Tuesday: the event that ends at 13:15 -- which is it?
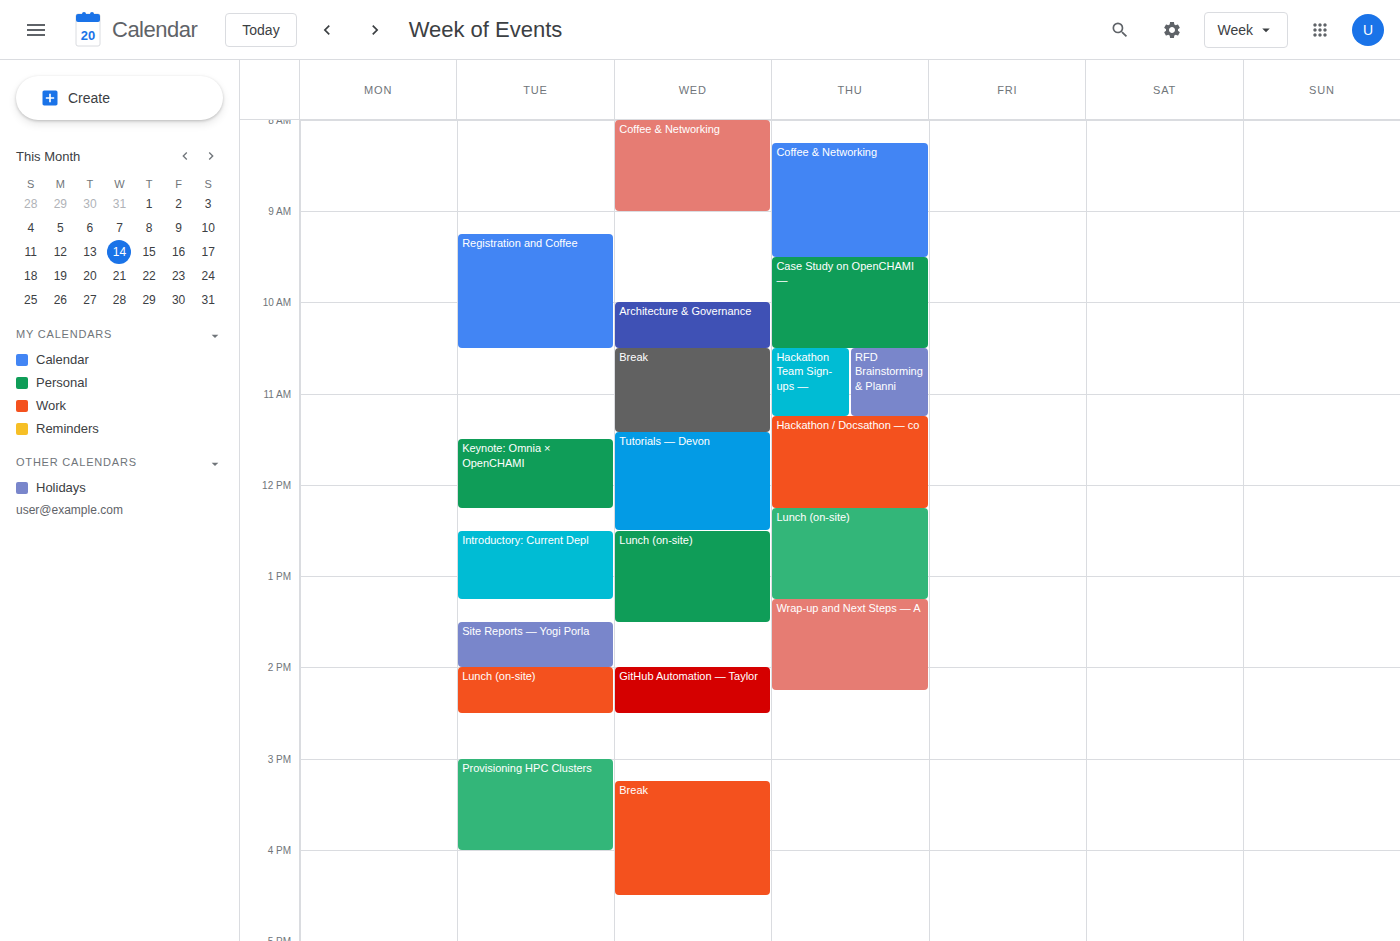
"Introductory: Current Depl"